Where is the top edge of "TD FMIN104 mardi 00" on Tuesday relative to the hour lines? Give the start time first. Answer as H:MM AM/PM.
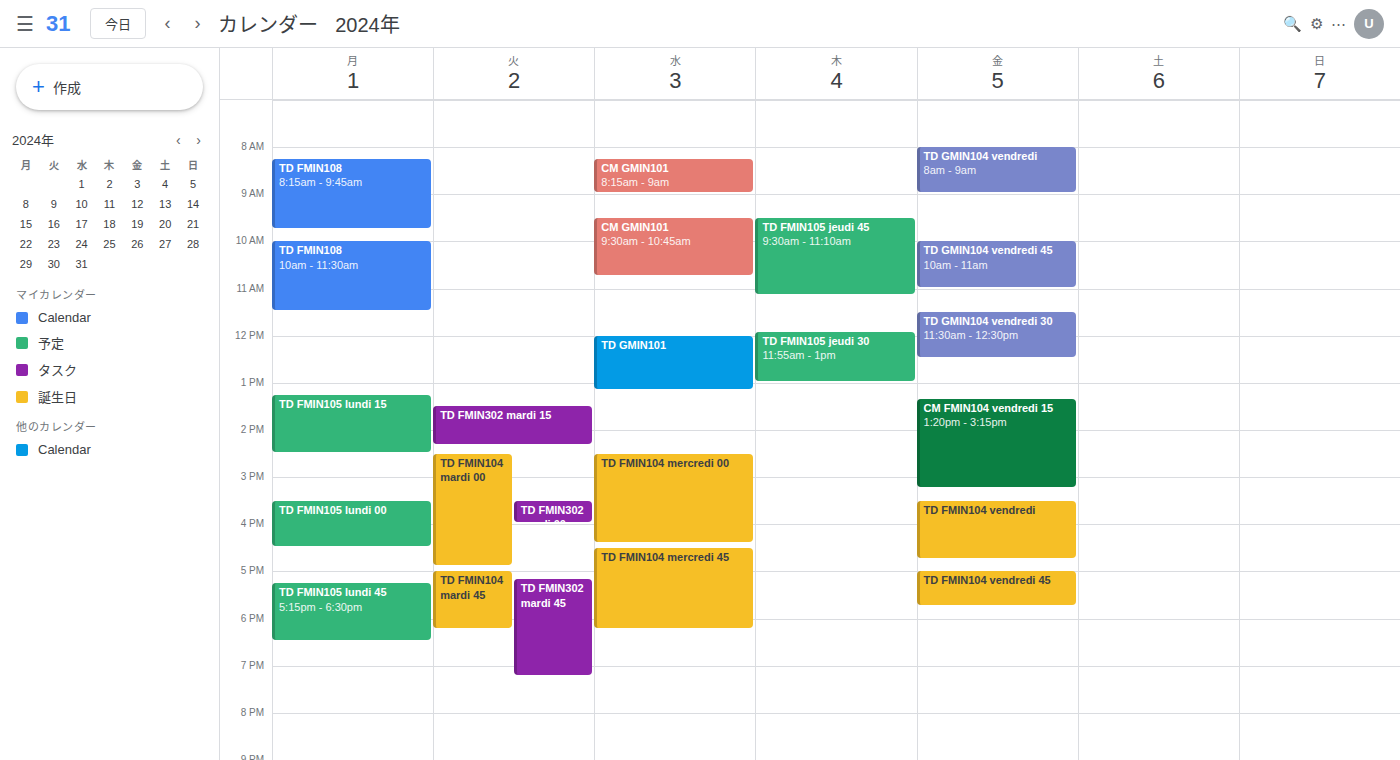
2:30 PM -- halfway between the 2 PM and 3 PM lines.